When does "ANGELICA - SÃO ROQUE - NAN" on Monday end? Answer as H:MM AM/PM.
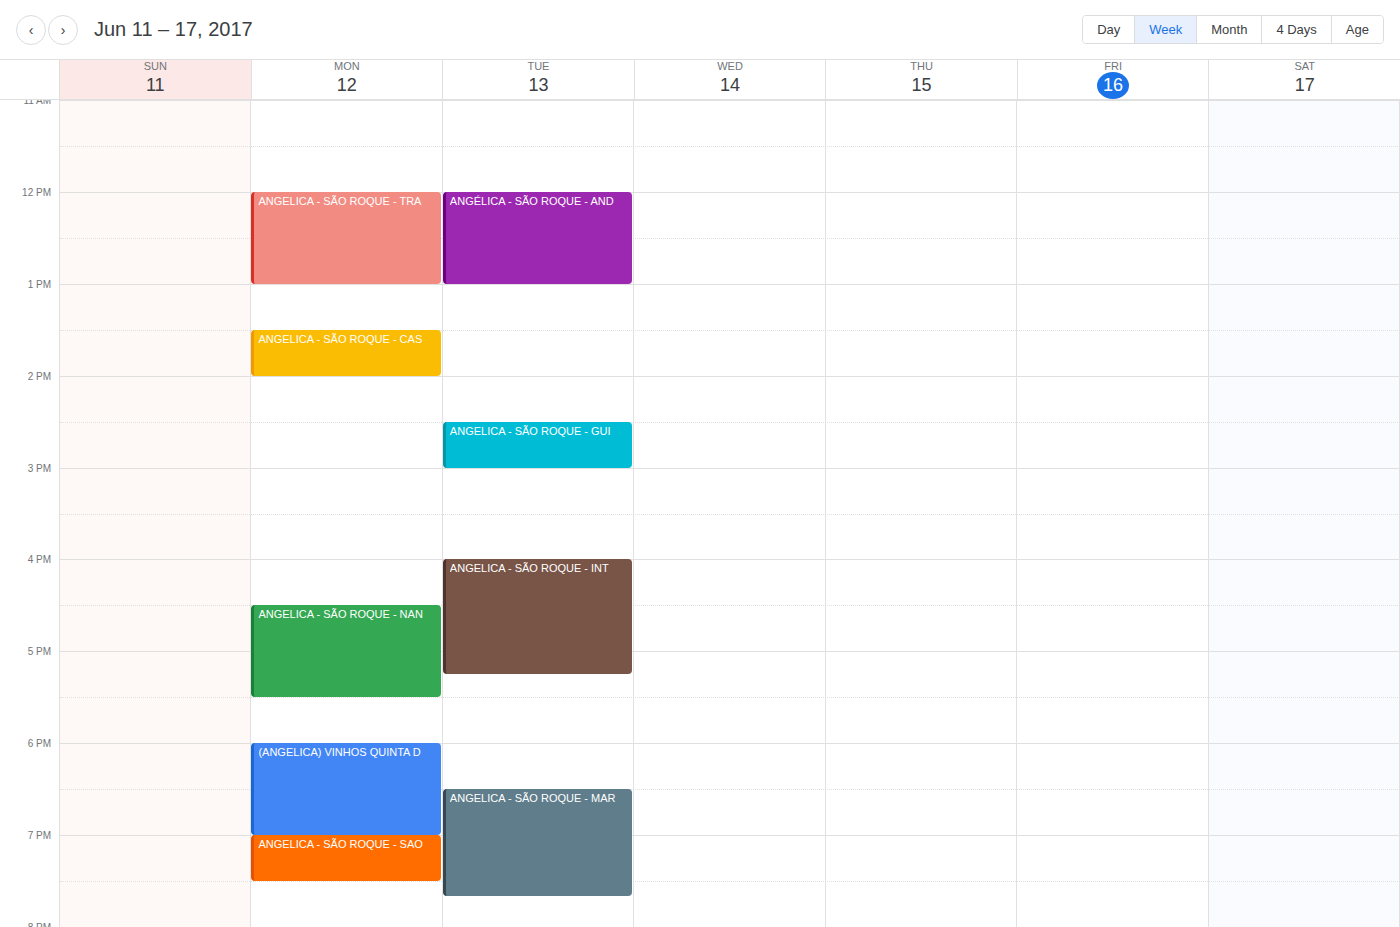
5:30 PM